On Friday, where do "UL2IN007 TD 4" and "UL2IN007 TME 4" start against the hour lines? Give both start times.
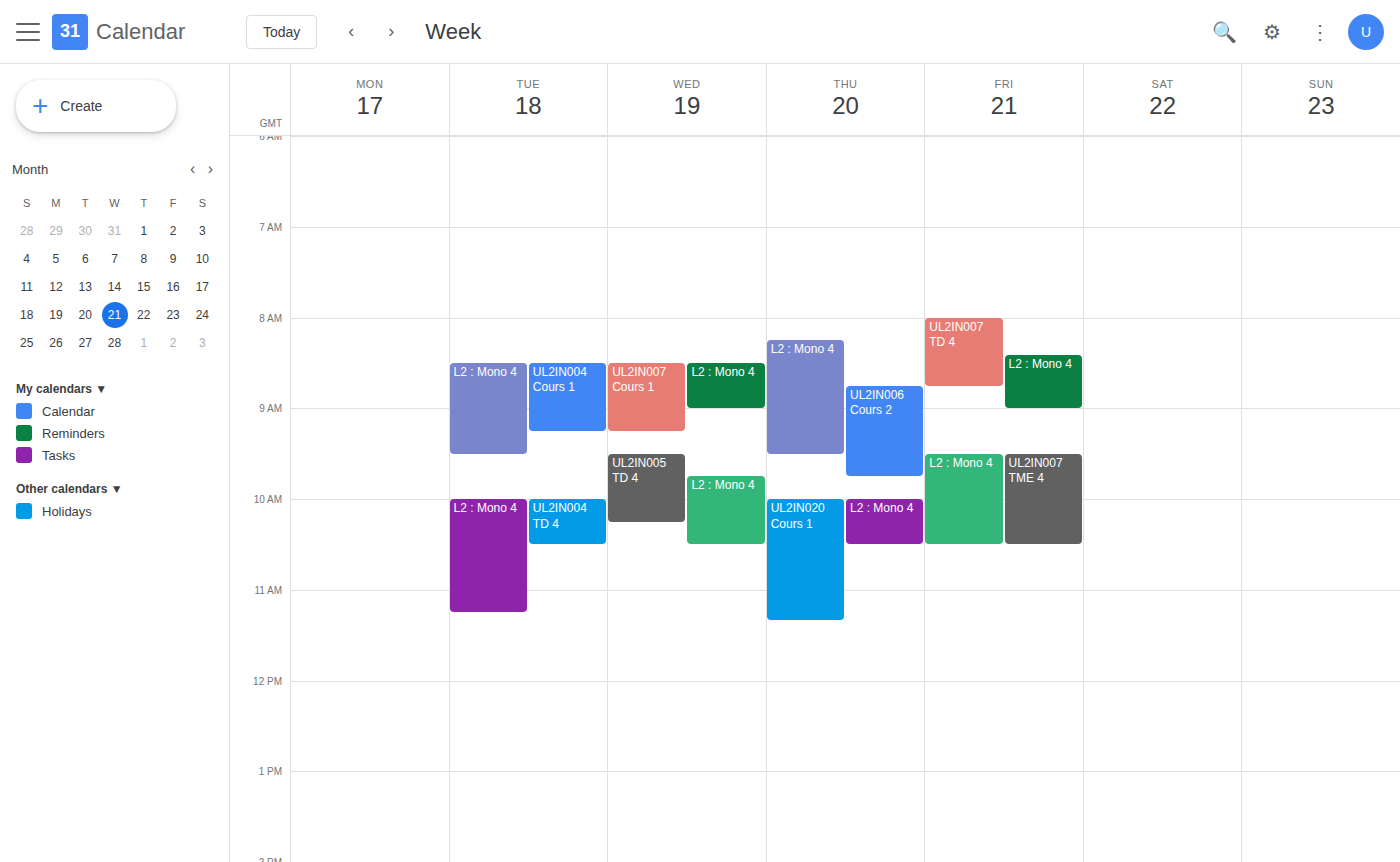
"UL2IN007 TD 4": 8:00 AM, exactly on the 8 AM line. "UL2IN007 TME 4": 9:30 AM, halfway between the 9 AM and 10 AM lines.